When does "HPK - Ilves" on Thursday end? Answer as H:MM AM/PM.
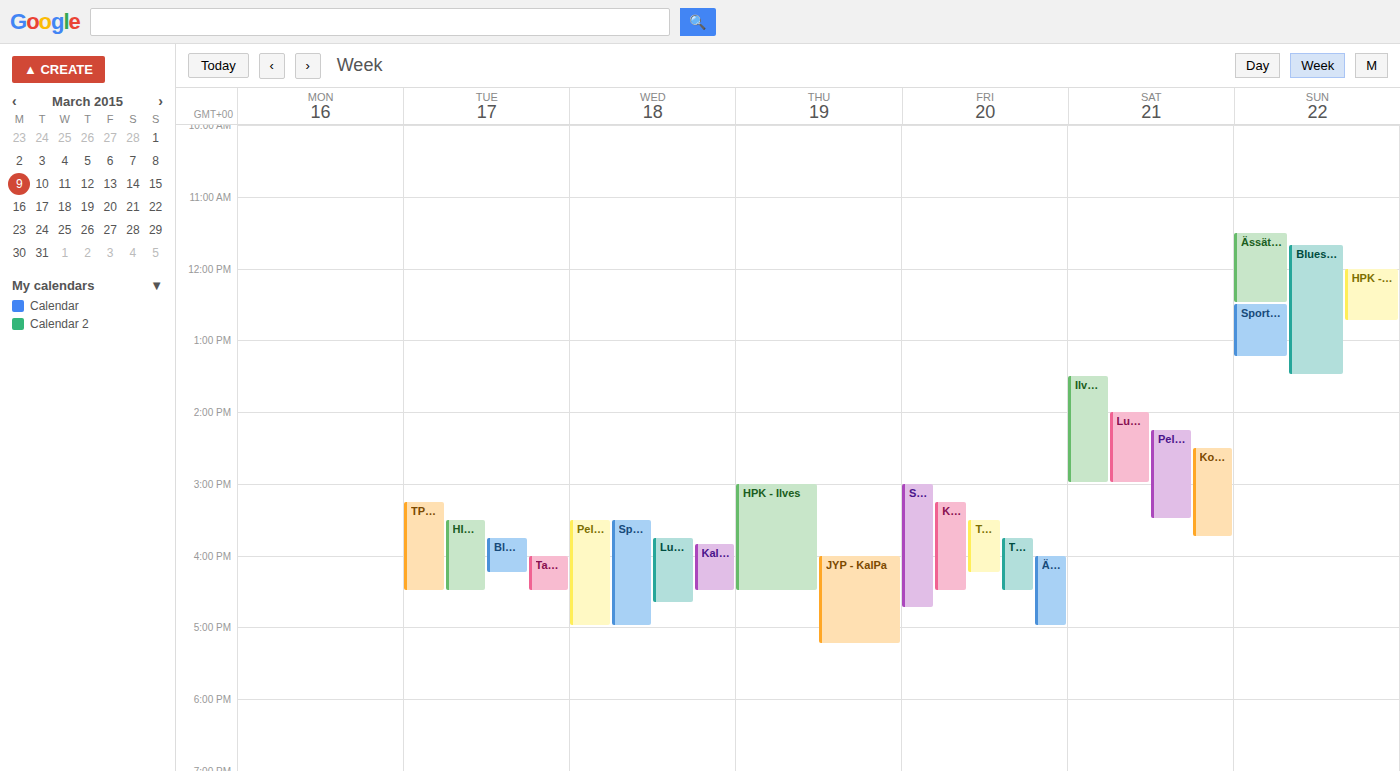
4:30 PM